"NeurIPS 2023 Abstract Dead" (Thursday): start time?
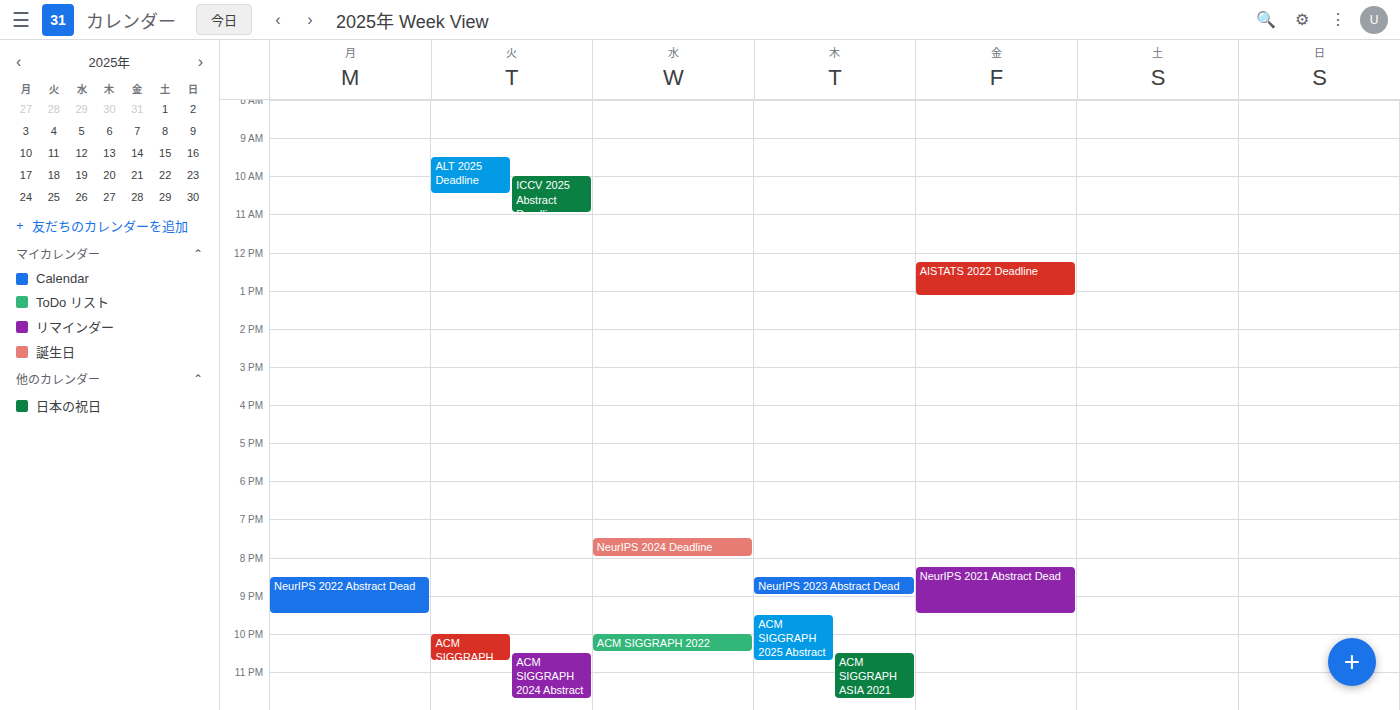
20:30